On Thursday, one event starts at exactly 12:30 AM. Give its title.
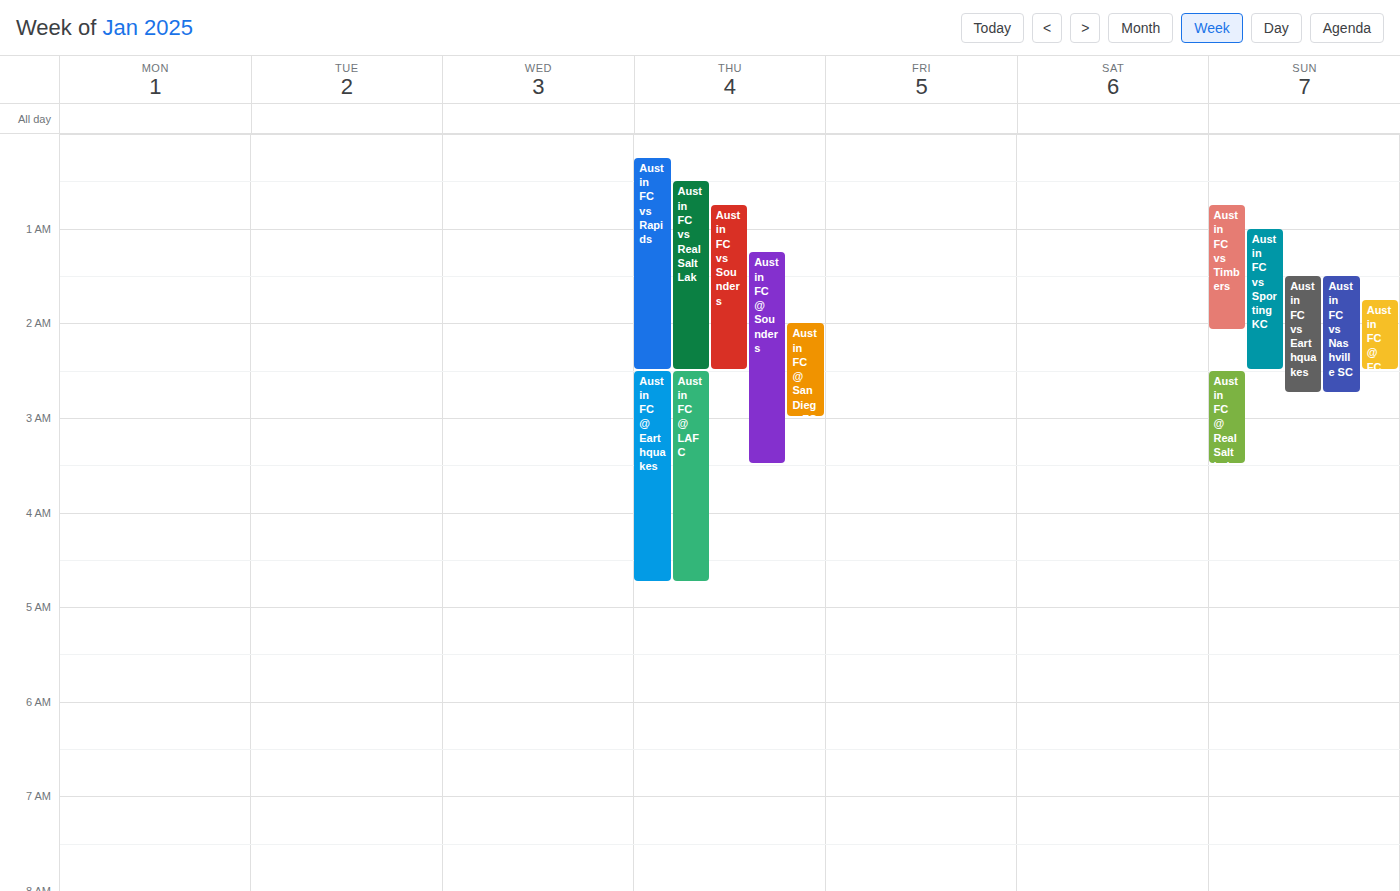
"Austin FC vs Real Salt Lak"